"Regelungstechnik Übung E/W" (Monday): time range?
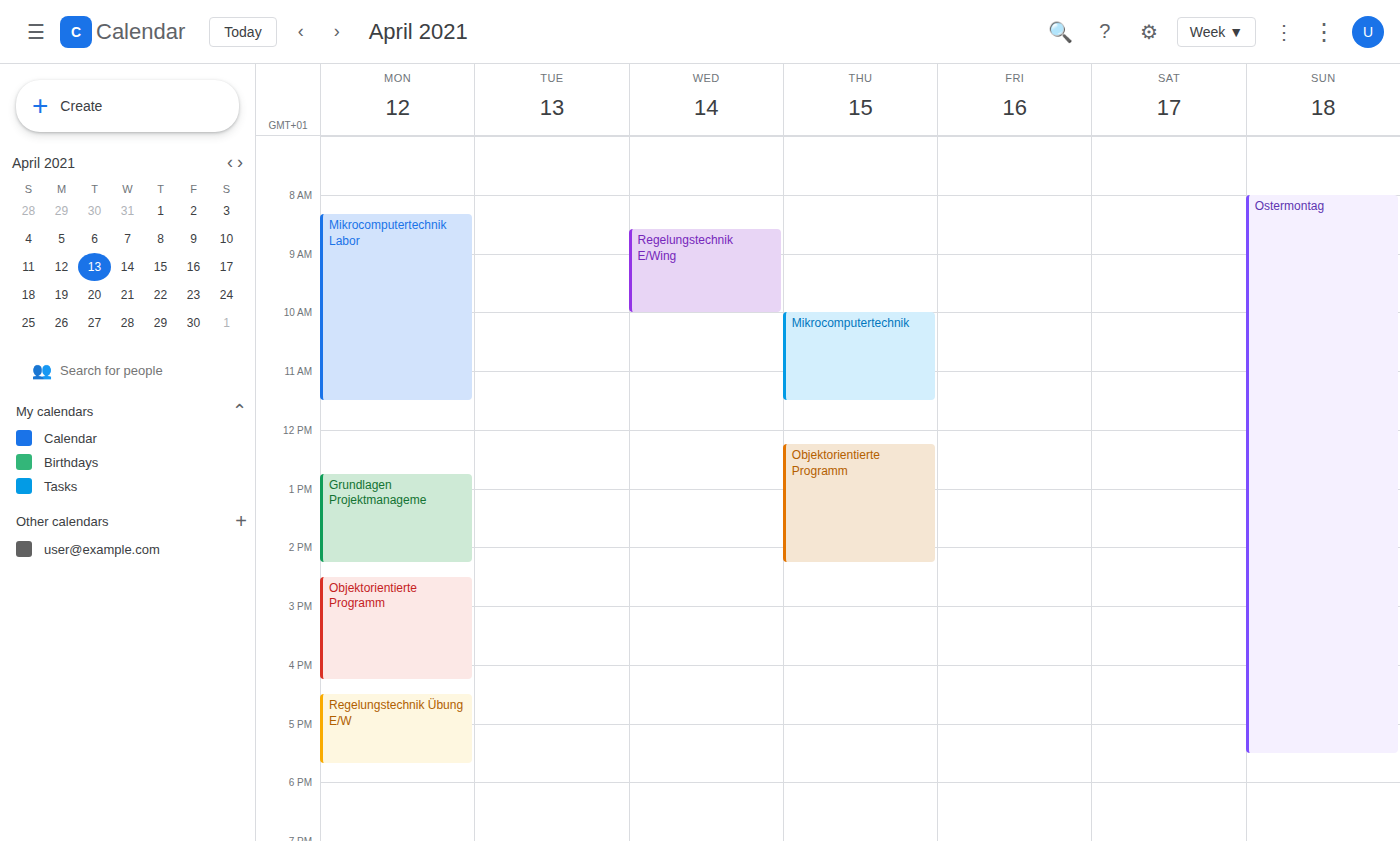
4:30 PM to 5:40 PM